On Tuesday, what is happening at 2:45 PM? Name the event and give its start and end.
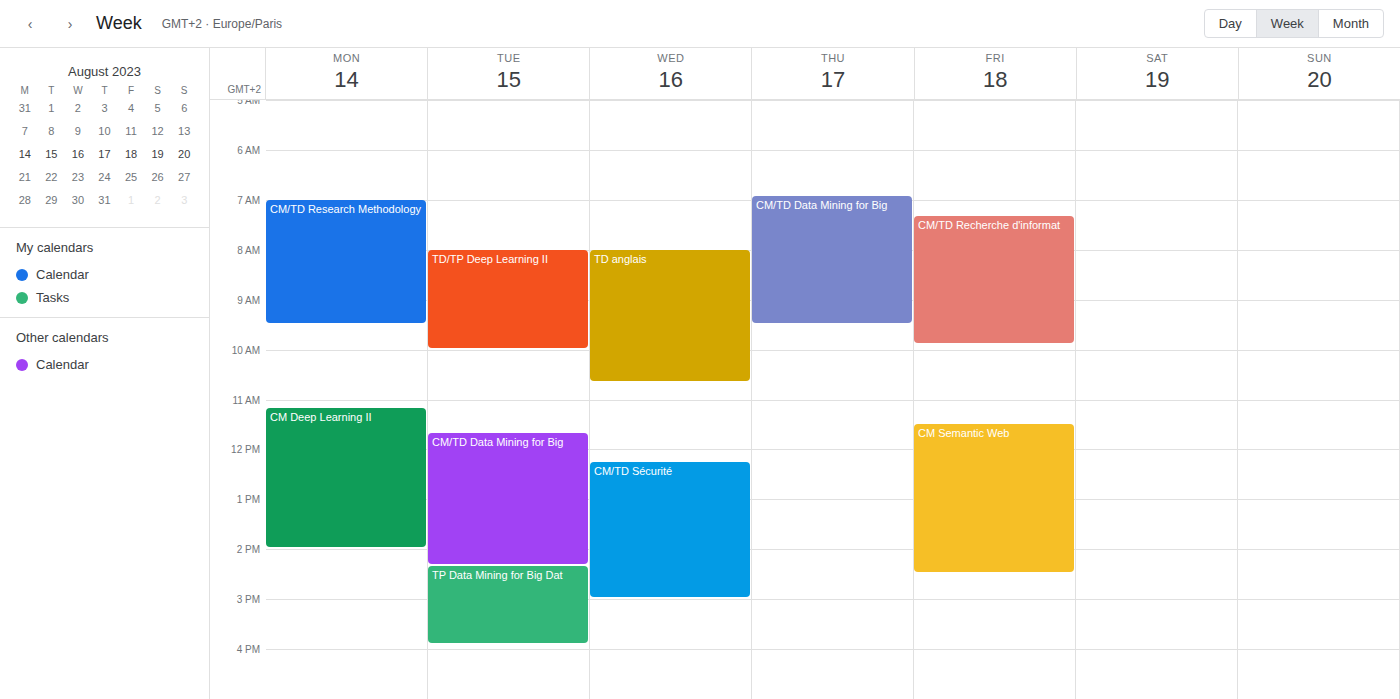
"TP Data Mining for Big Dat", 2:20 PM to 3:55 PM